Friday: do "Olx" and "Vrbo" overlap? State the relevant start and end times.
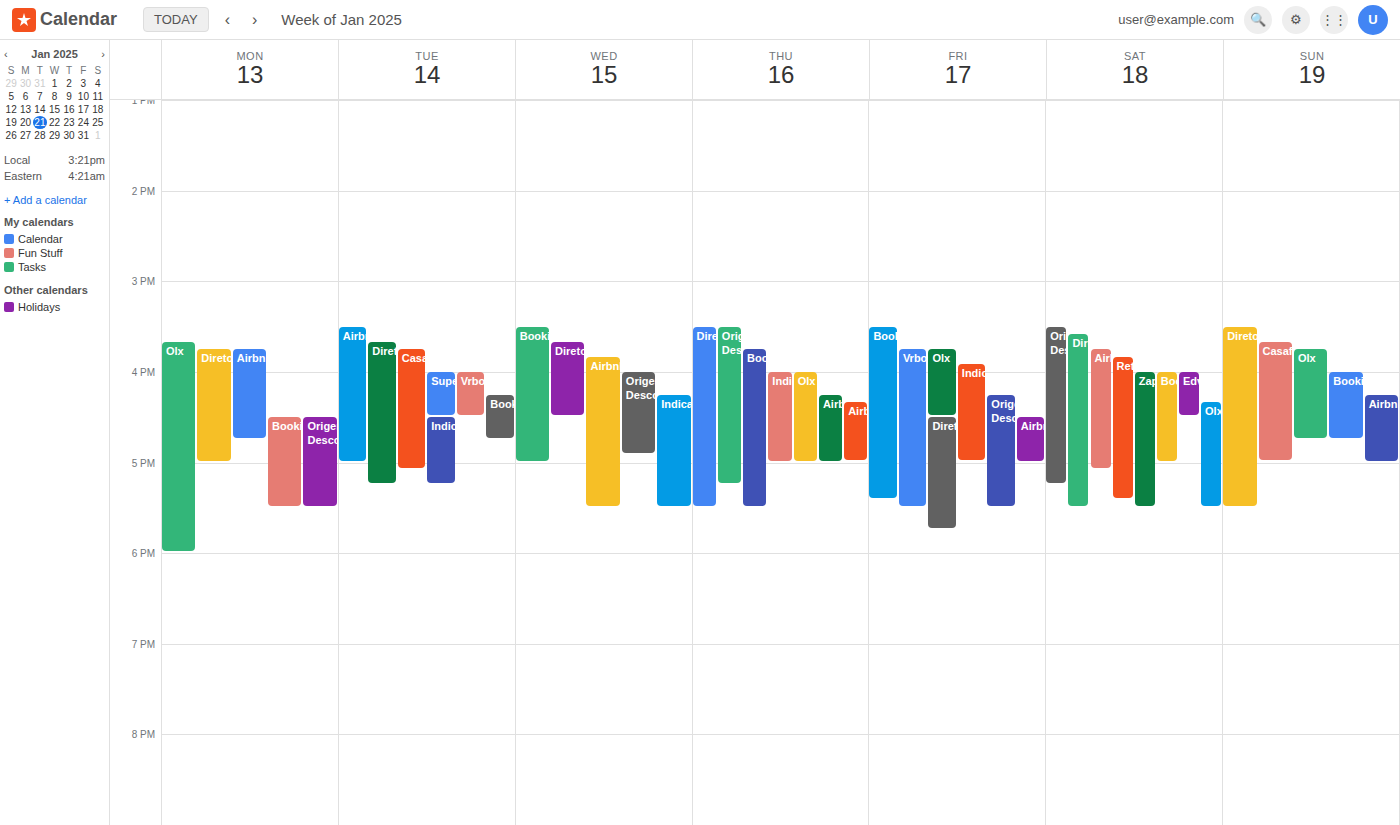
"Olx" runs 3:45 PM to 4:30 PM, inside "Vrbo" -- they overlap.